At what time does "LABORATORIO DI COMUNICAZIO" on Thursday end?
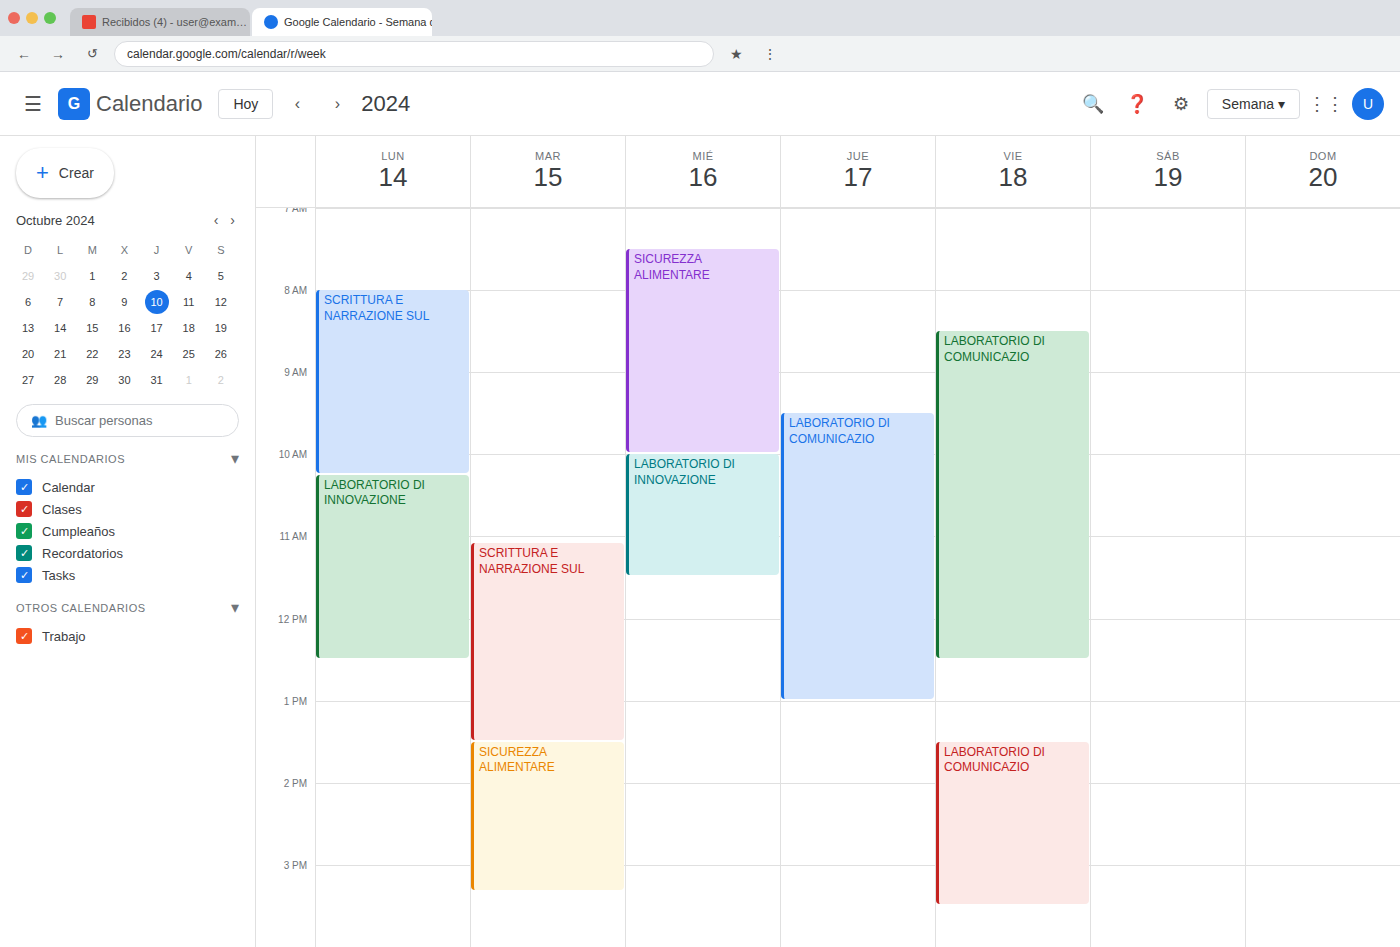
1:00 PM